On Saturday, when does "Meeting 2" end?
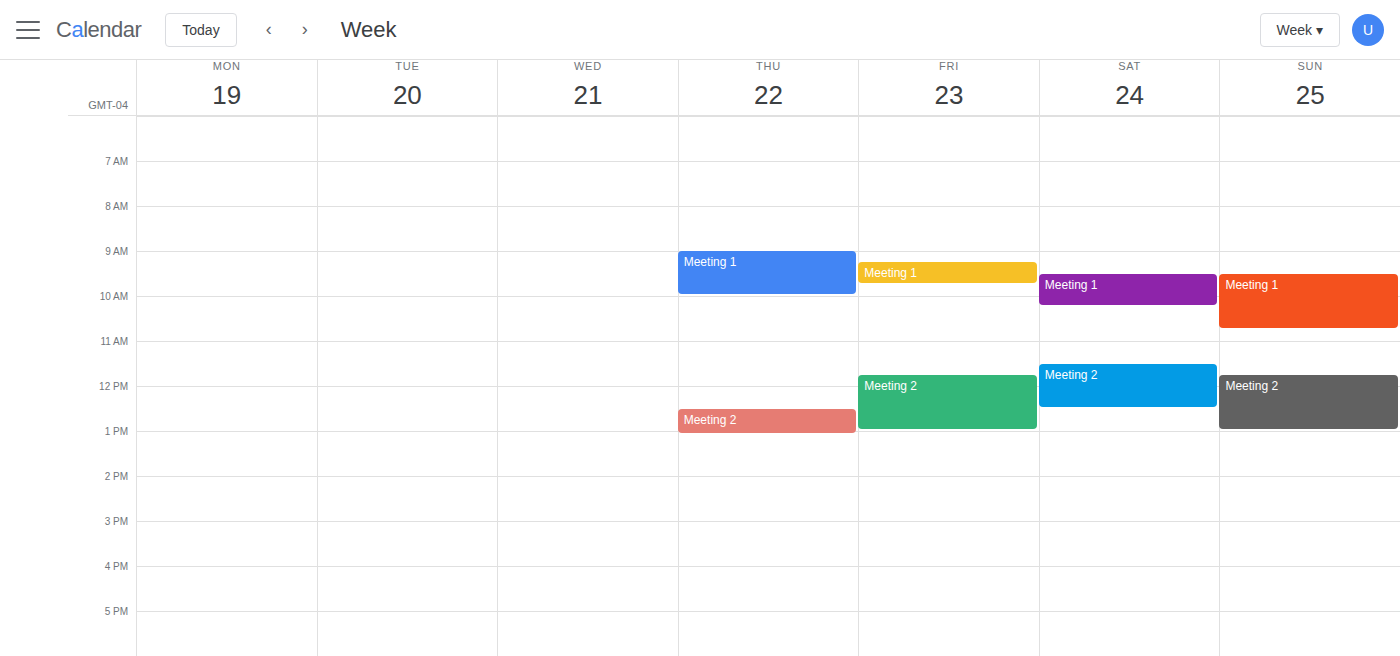
12:30 PM